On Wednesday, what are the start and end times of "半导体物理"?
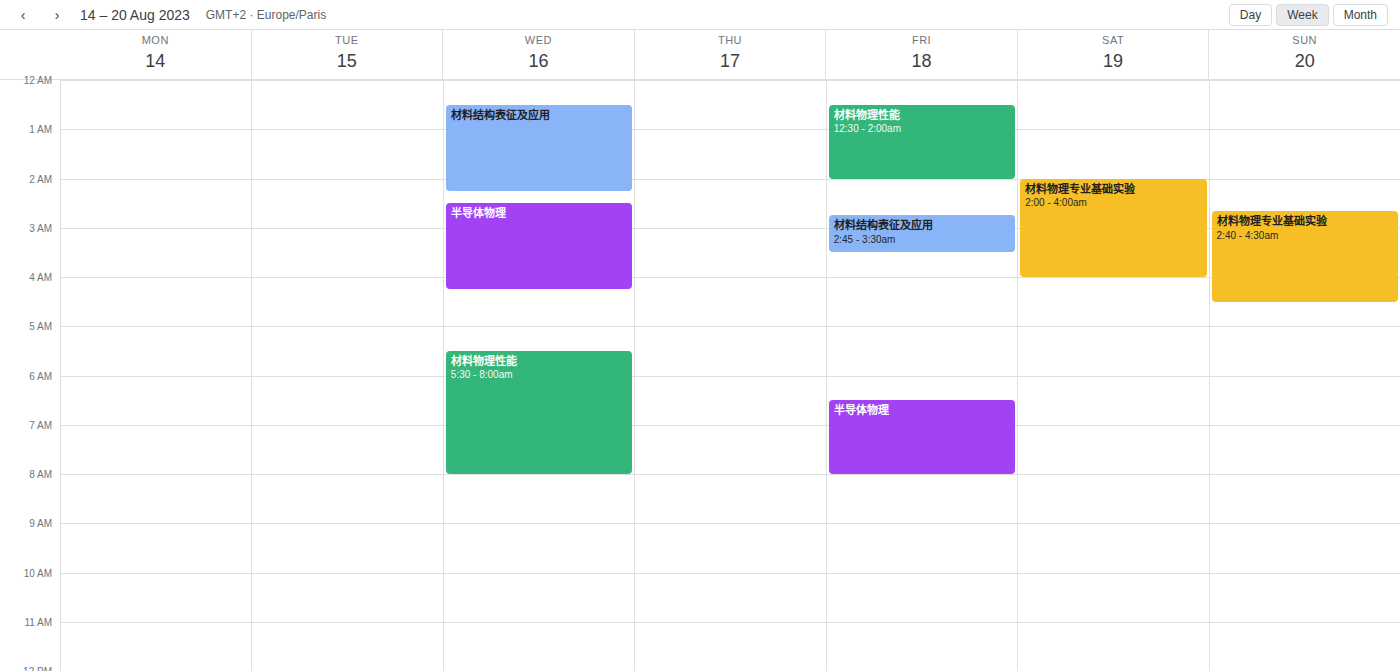
2:30 AM to 4:15 AM